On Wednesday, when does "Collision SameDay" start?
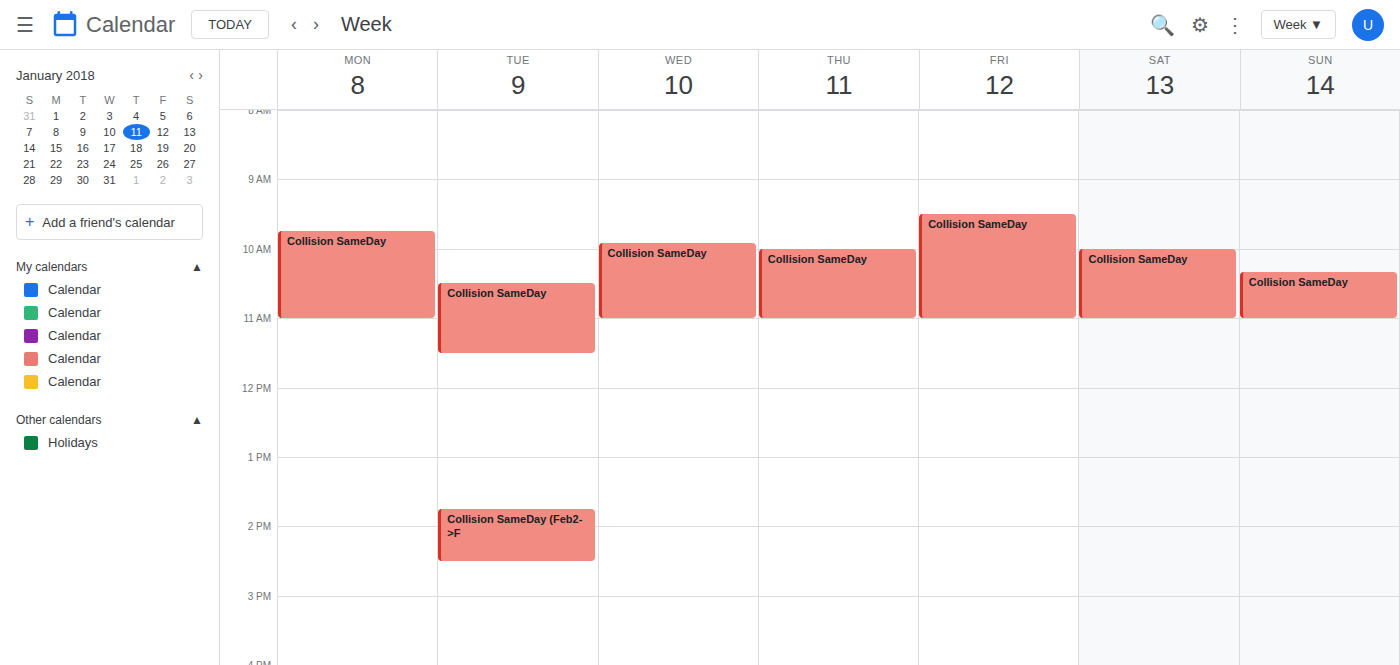
9:55 AM